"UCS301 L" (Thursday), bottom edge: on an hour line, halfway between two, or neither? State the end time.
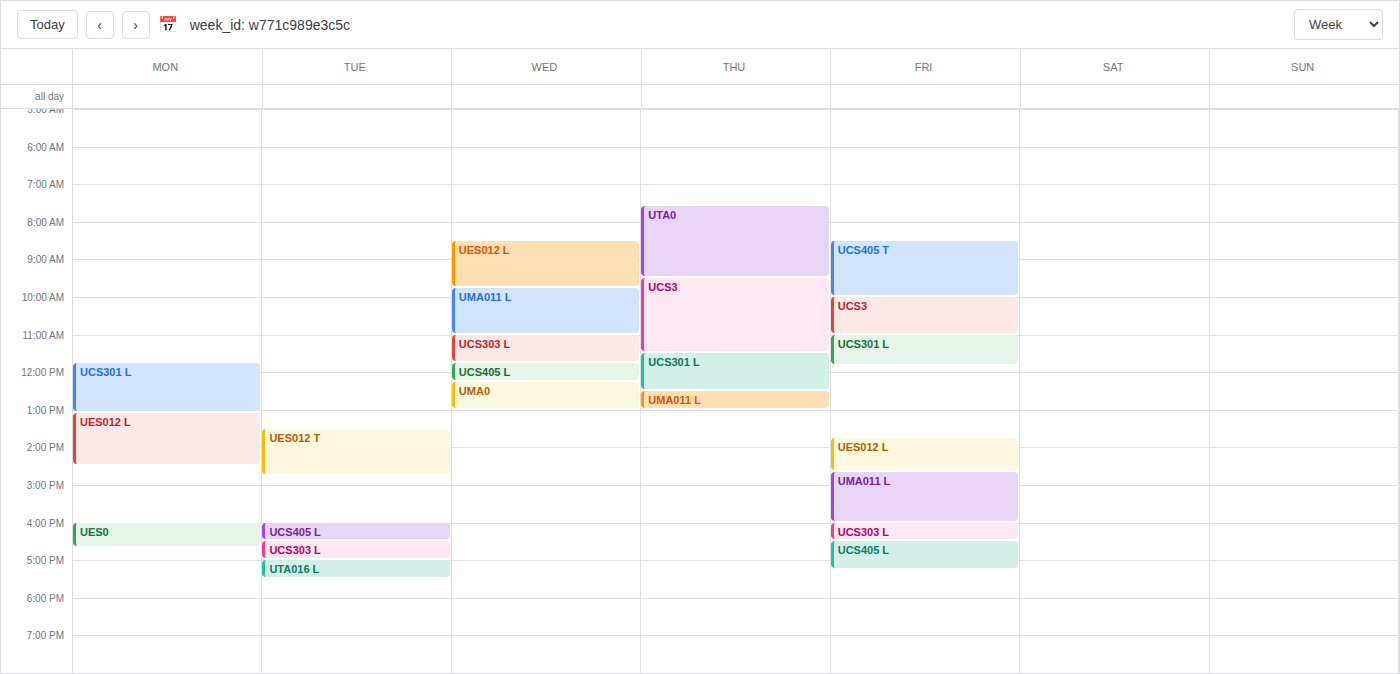
12:30 PM -- halfway between the 12 PM and 1 PM lines.